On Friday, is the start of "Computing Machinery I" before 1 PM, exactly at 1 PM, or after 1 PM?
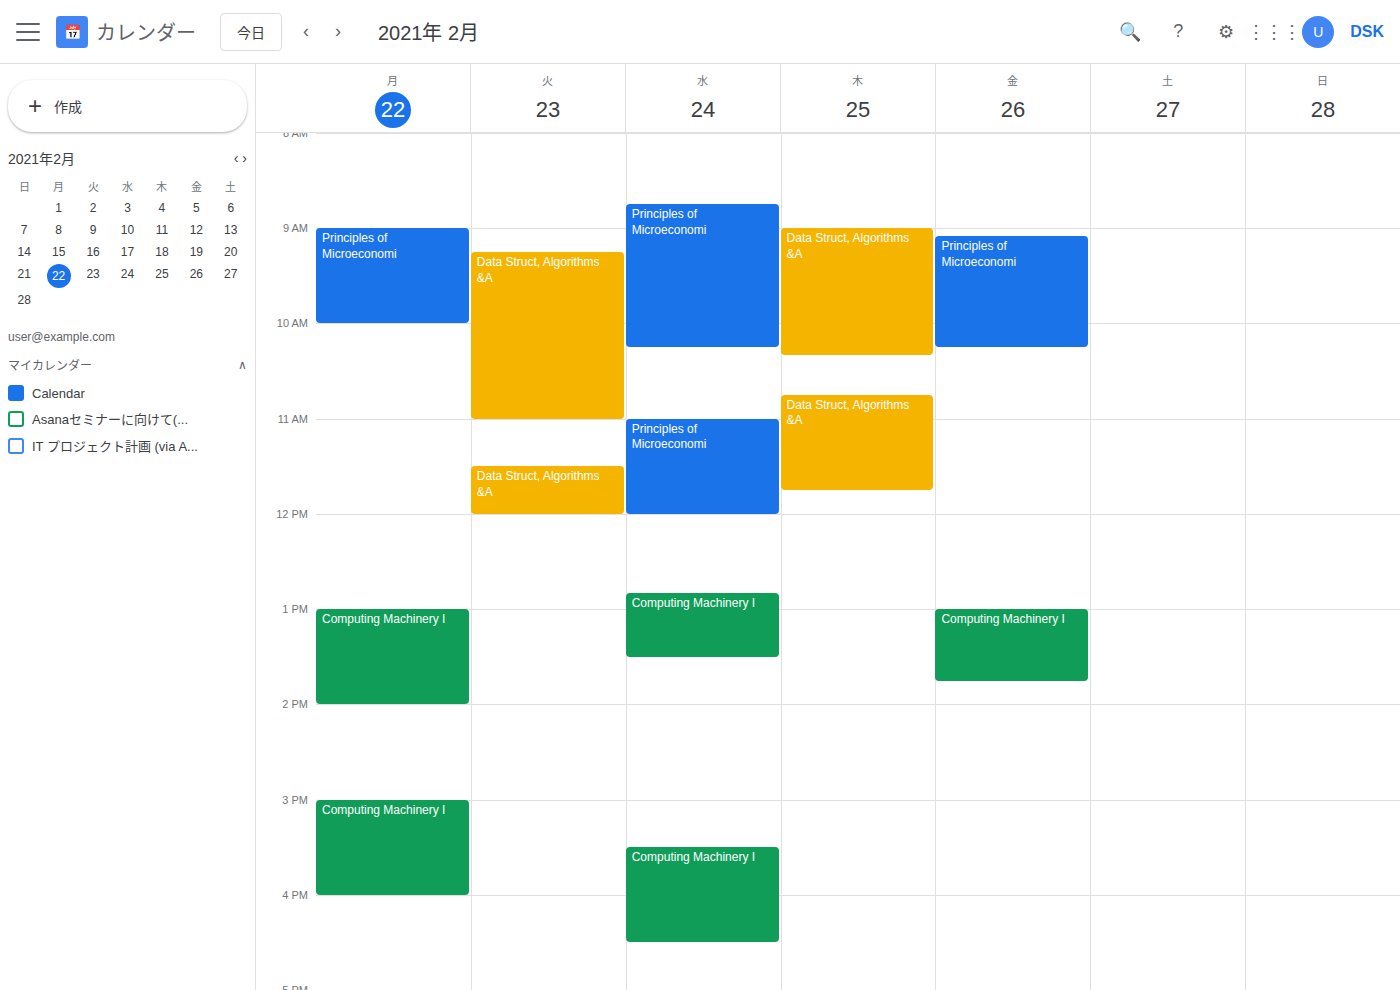
1:00 PM -- exactly at 1 PM, on the 1 PM line.